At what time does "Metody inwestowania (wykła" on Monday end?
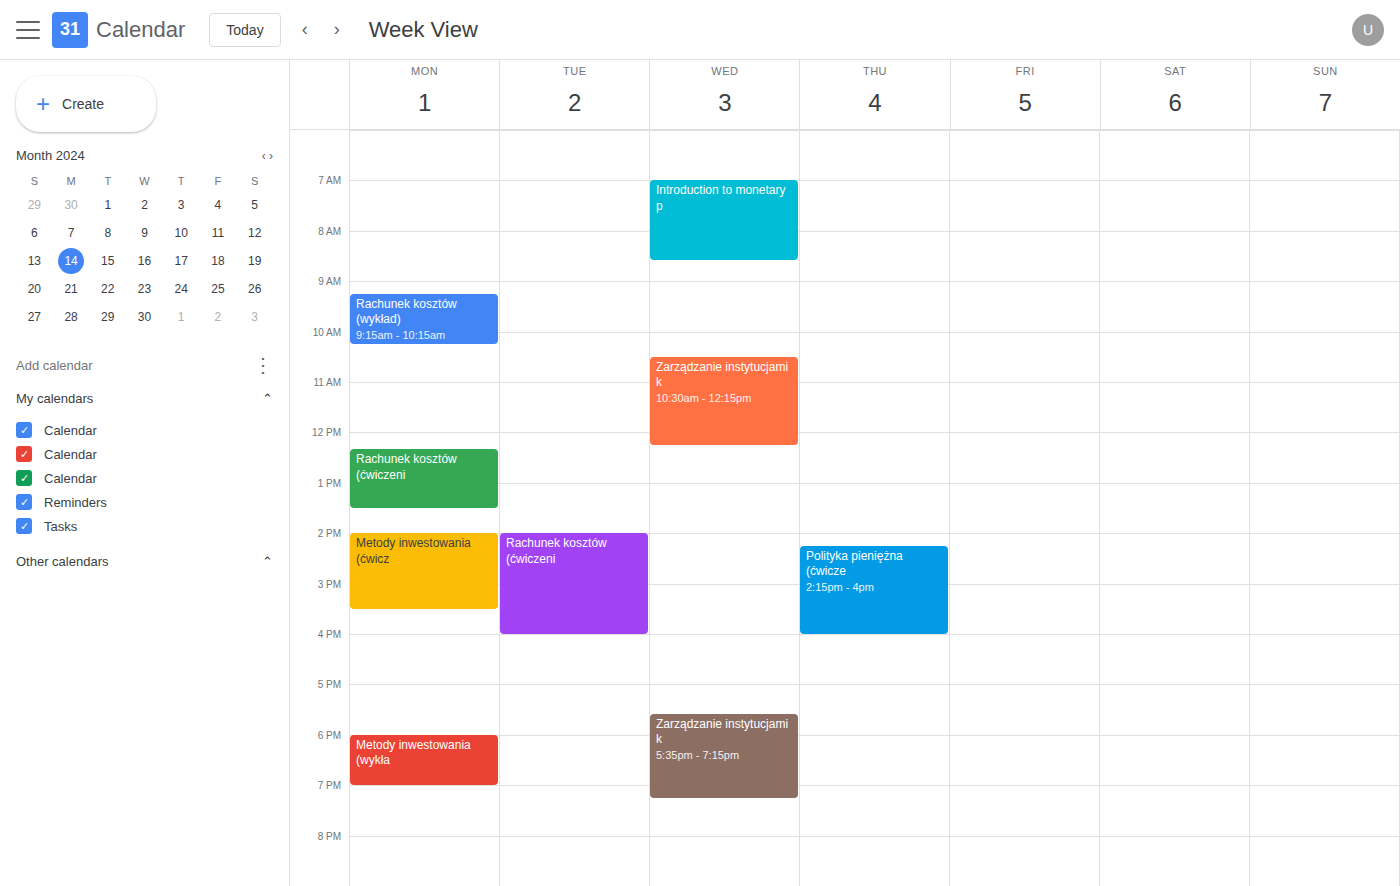
7:00 PM